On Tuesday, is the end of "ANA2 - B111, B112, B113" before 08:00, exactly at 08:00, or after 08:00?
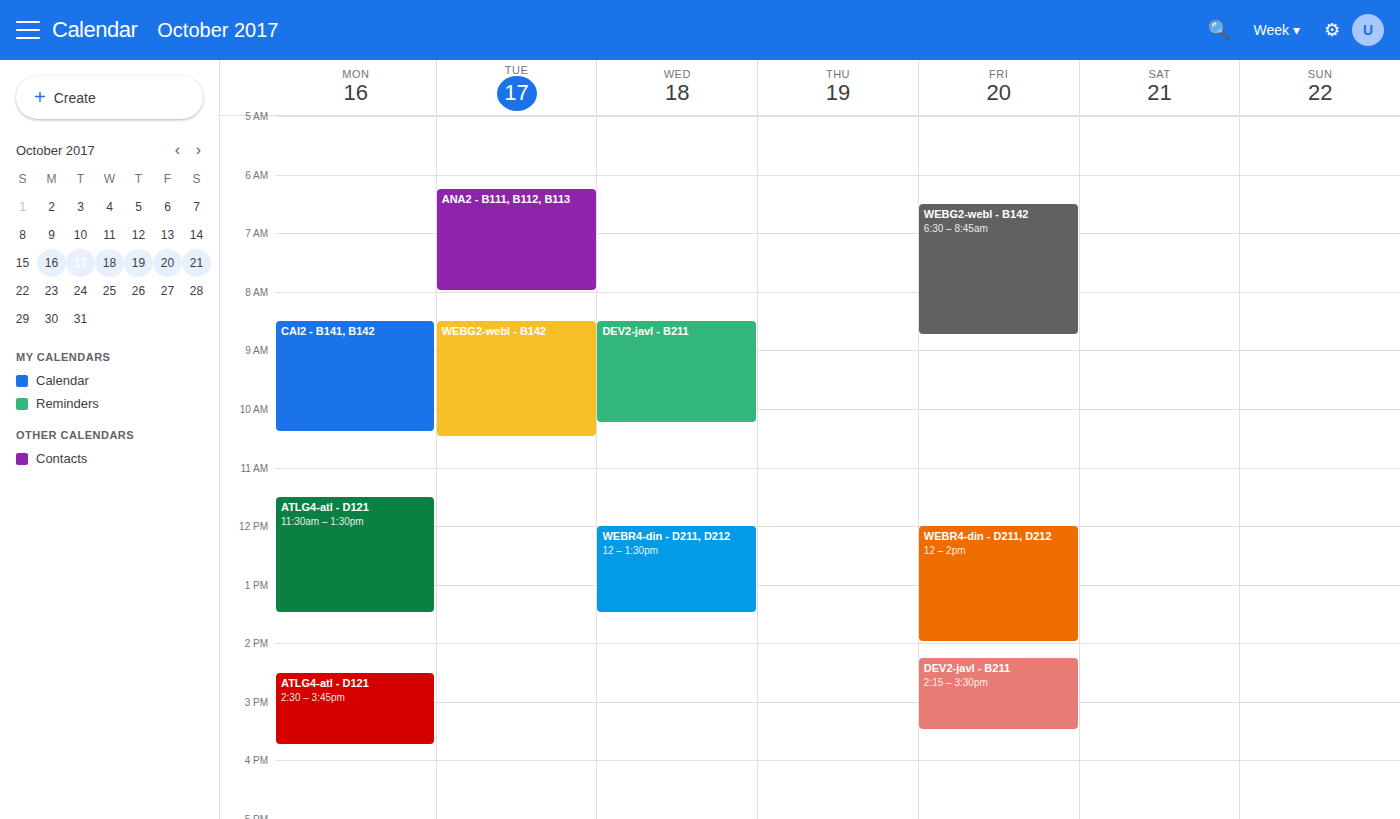
08:00 -- exactly at 08:00, on the 08:00 line.